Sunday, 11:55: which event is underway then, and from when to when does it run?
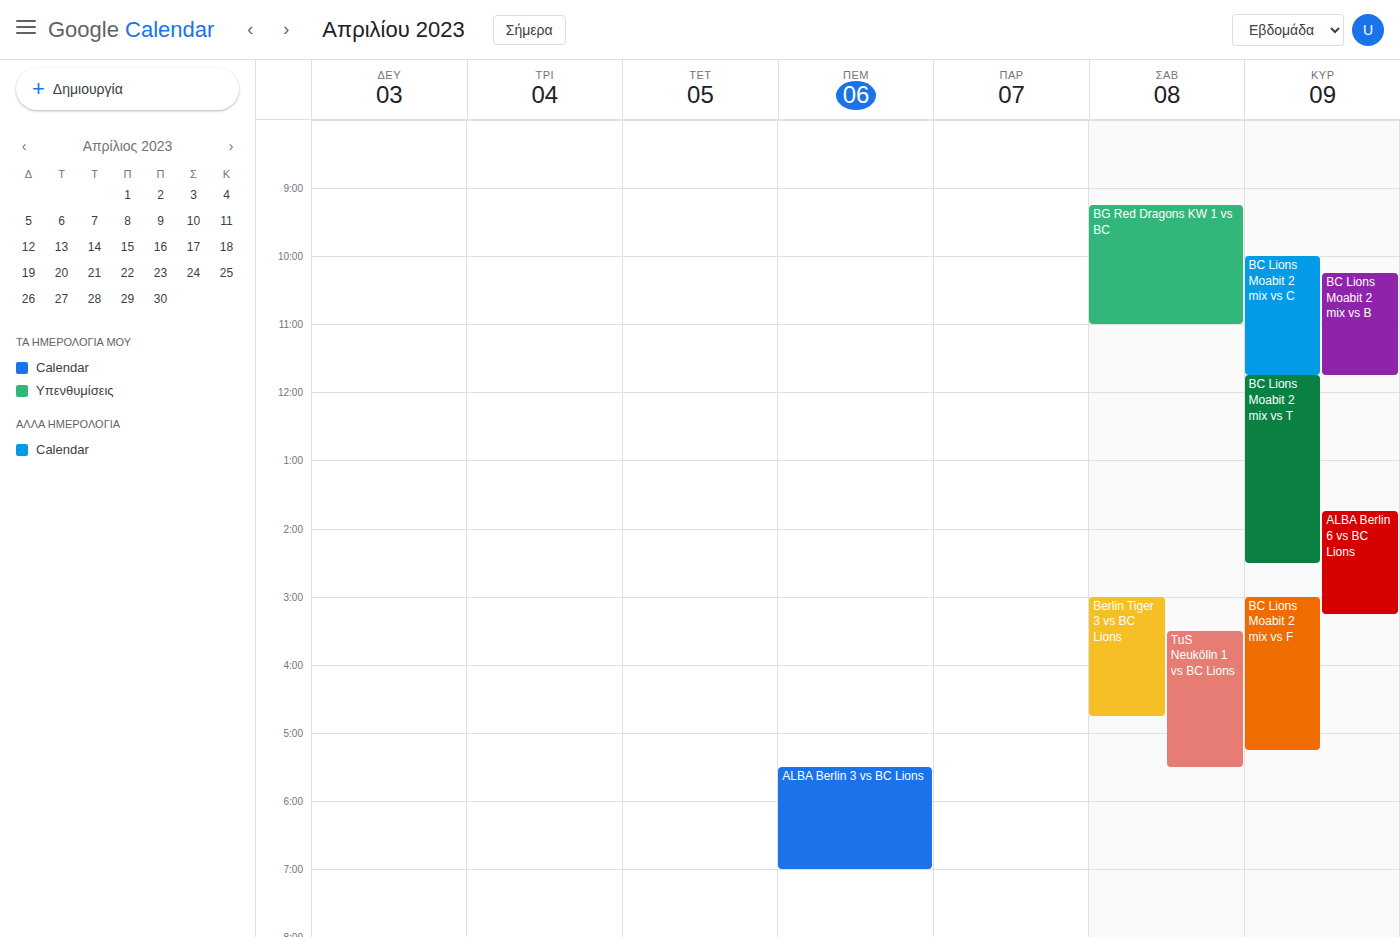
"BC Lions Moabit 2 mix vs T", 11:45 to 14:30